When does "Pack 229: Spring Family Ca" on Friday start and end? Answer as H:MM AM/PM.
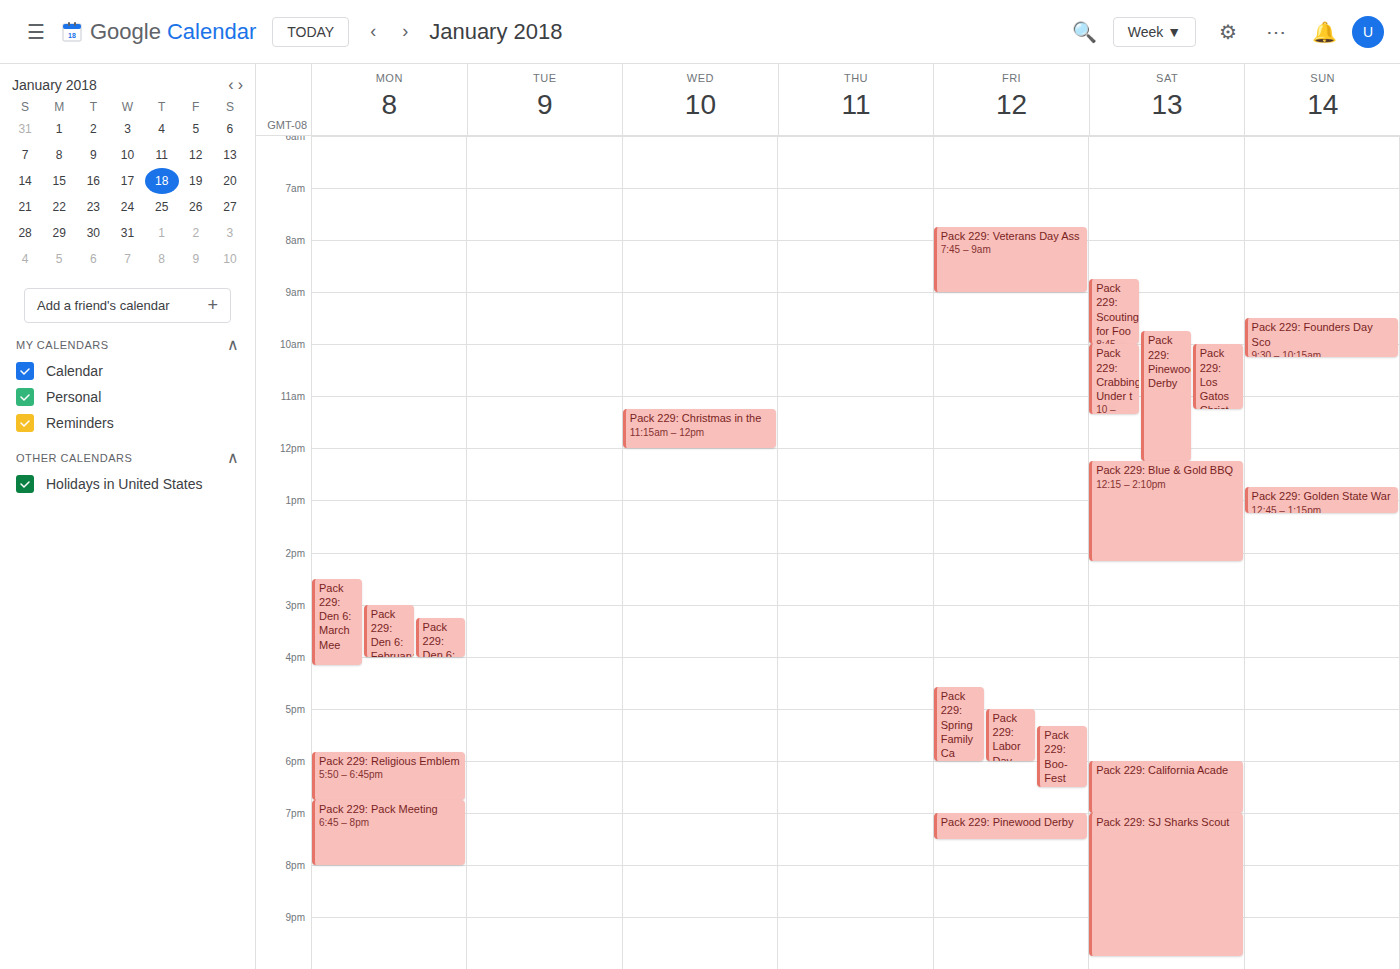
4:35 PM to 6:00 PM